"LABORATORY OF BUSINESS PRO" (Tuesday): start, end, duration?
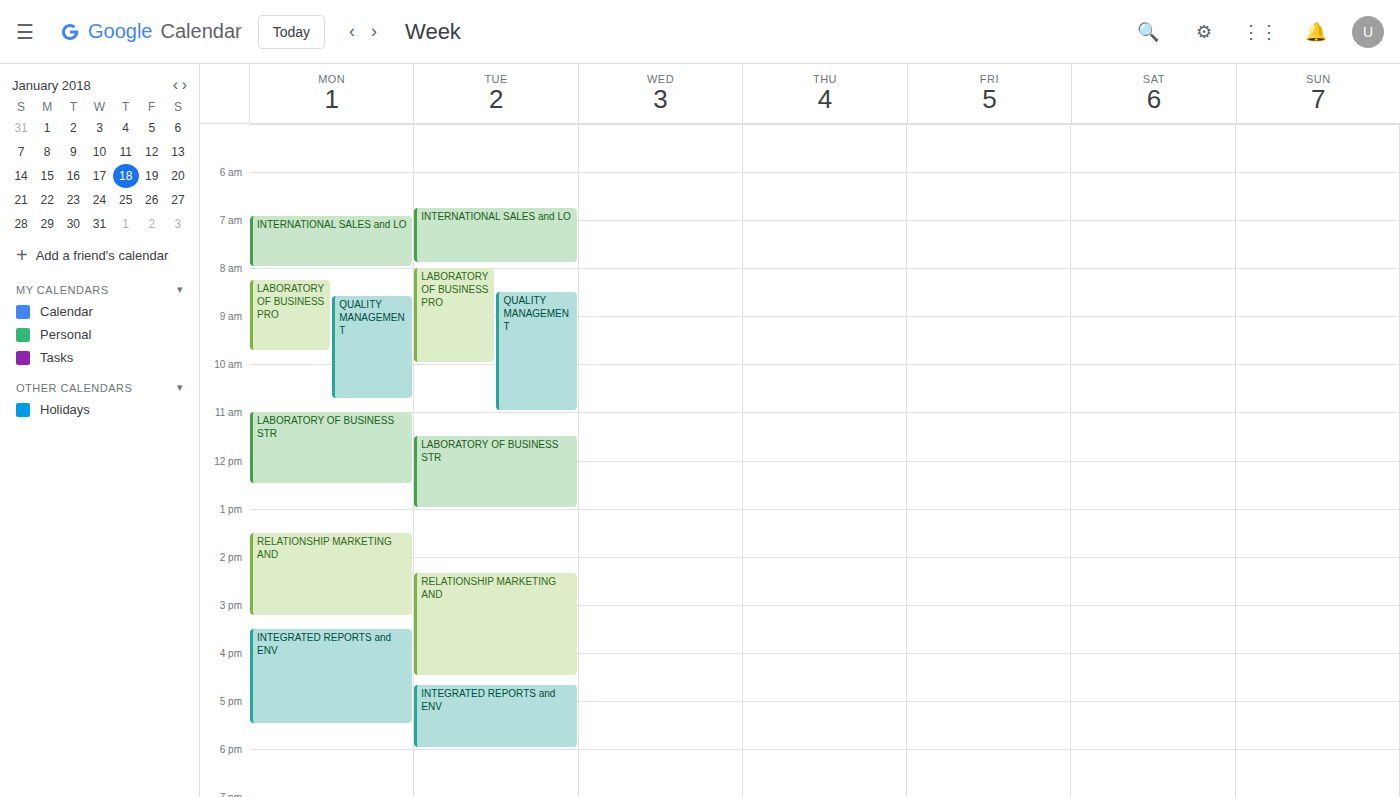
8:00 AM to 10:00 AM, 2 hours